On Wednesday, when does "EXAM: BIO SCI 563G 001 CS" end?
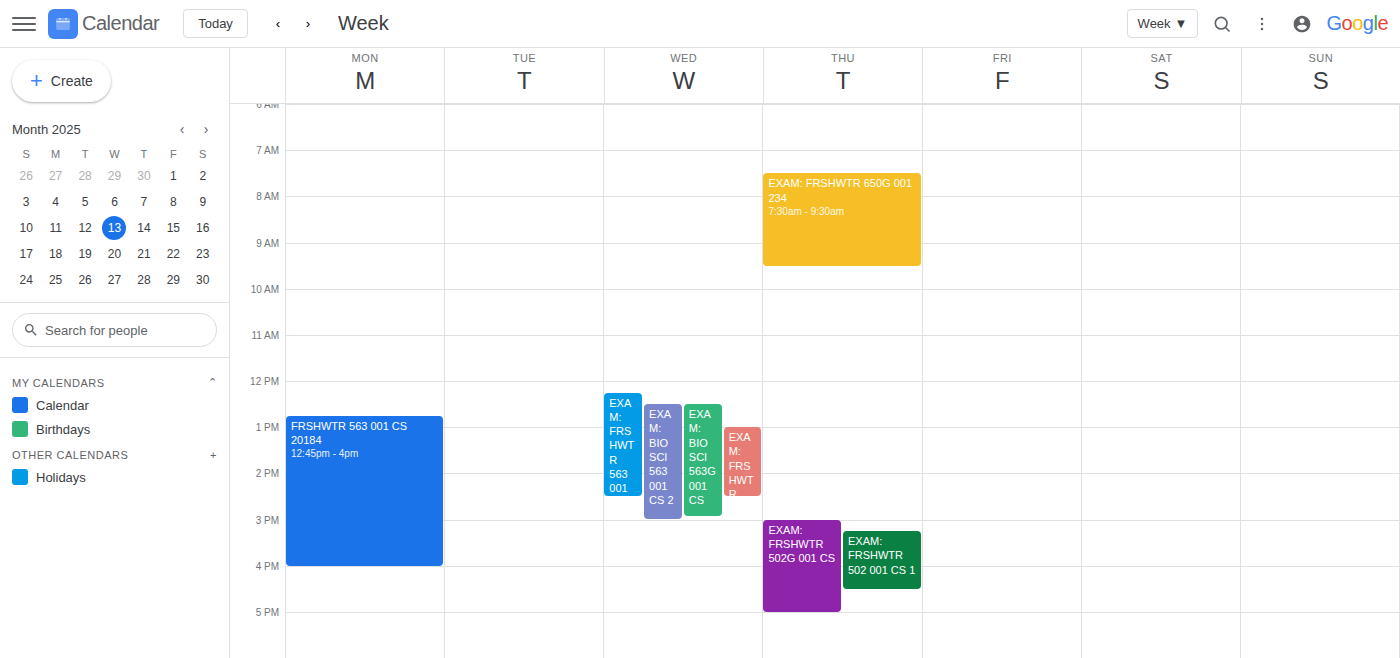
2:55 PM